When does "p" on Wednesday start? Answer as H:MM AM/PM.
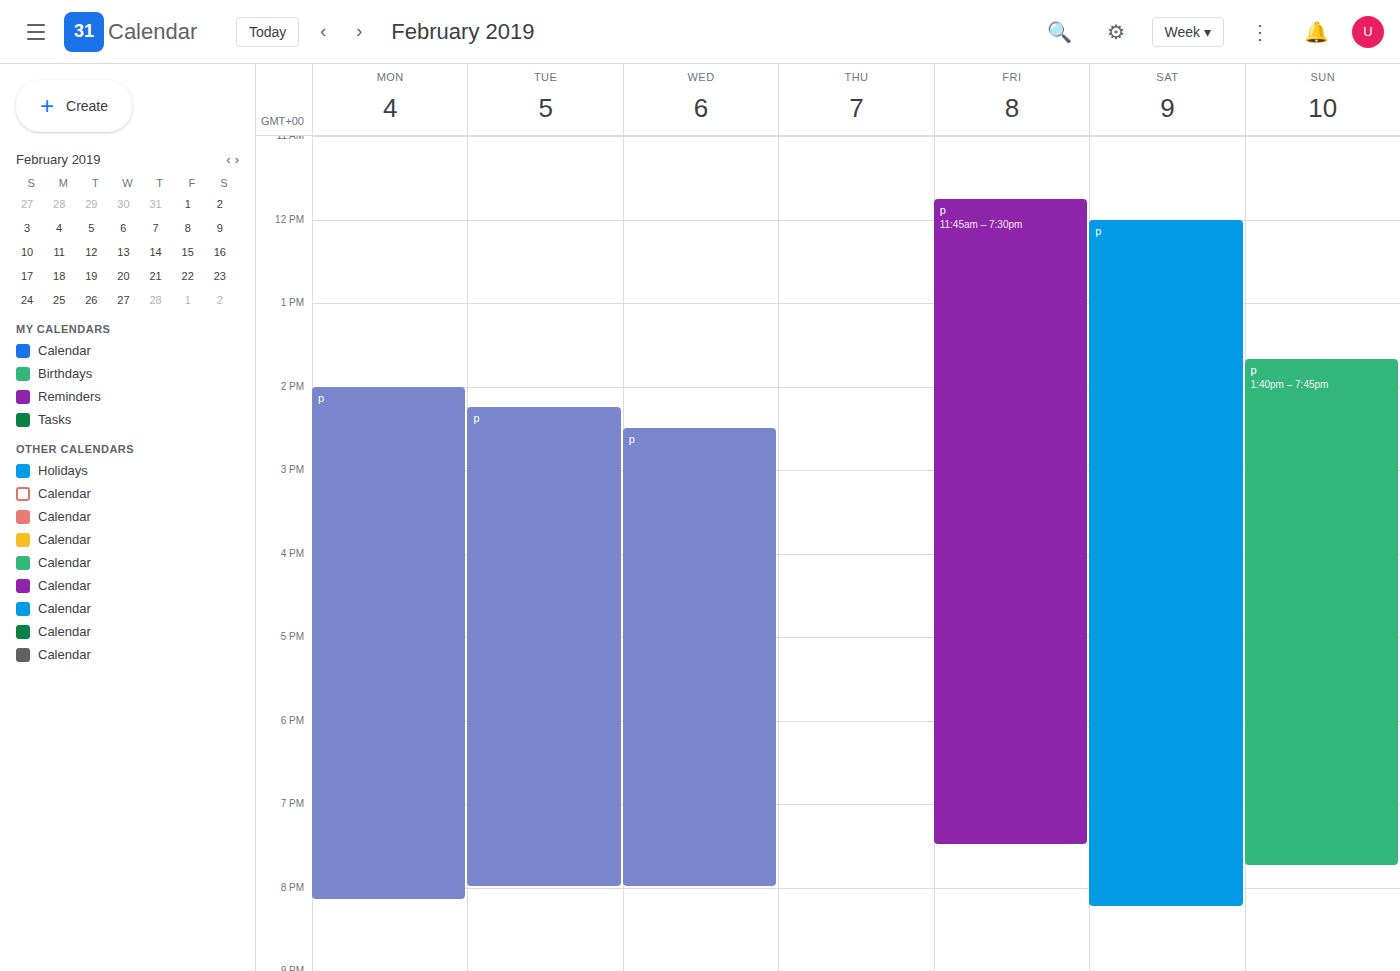
2:30 PM